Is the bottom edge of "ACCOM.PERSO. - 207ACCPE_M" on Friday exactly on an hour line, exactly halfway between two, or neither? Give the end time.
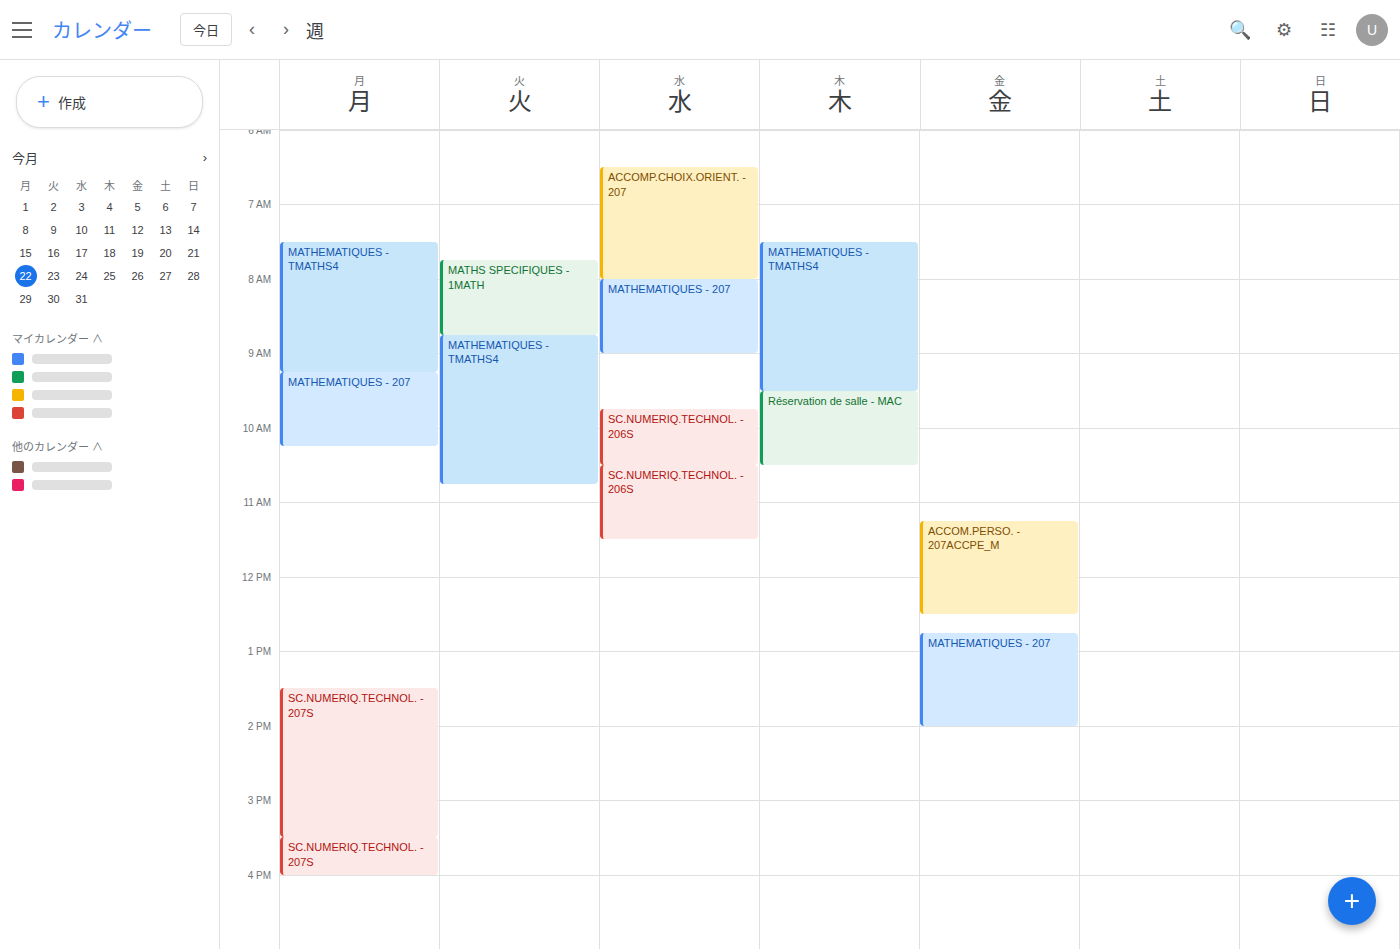
12:30 -- halfway between the 12:00 and 13:00 lines.